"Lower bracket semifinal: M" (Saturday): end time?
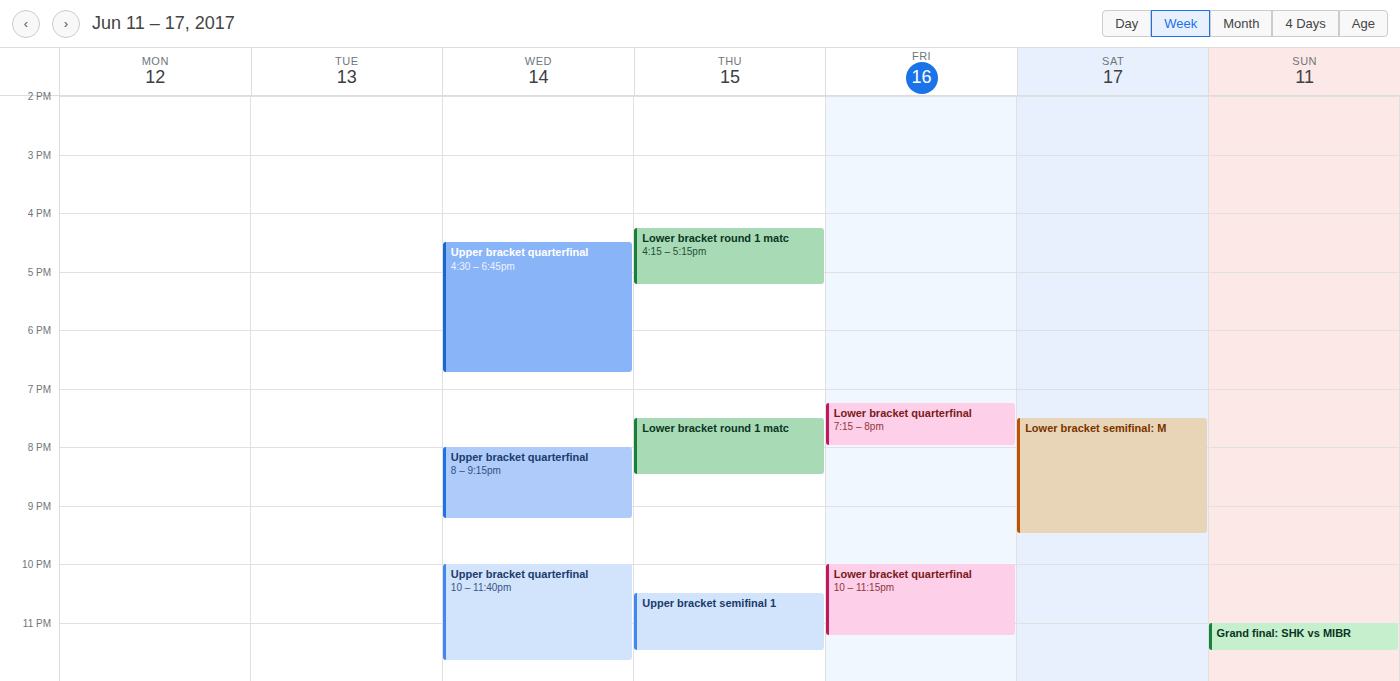
9:30 PM